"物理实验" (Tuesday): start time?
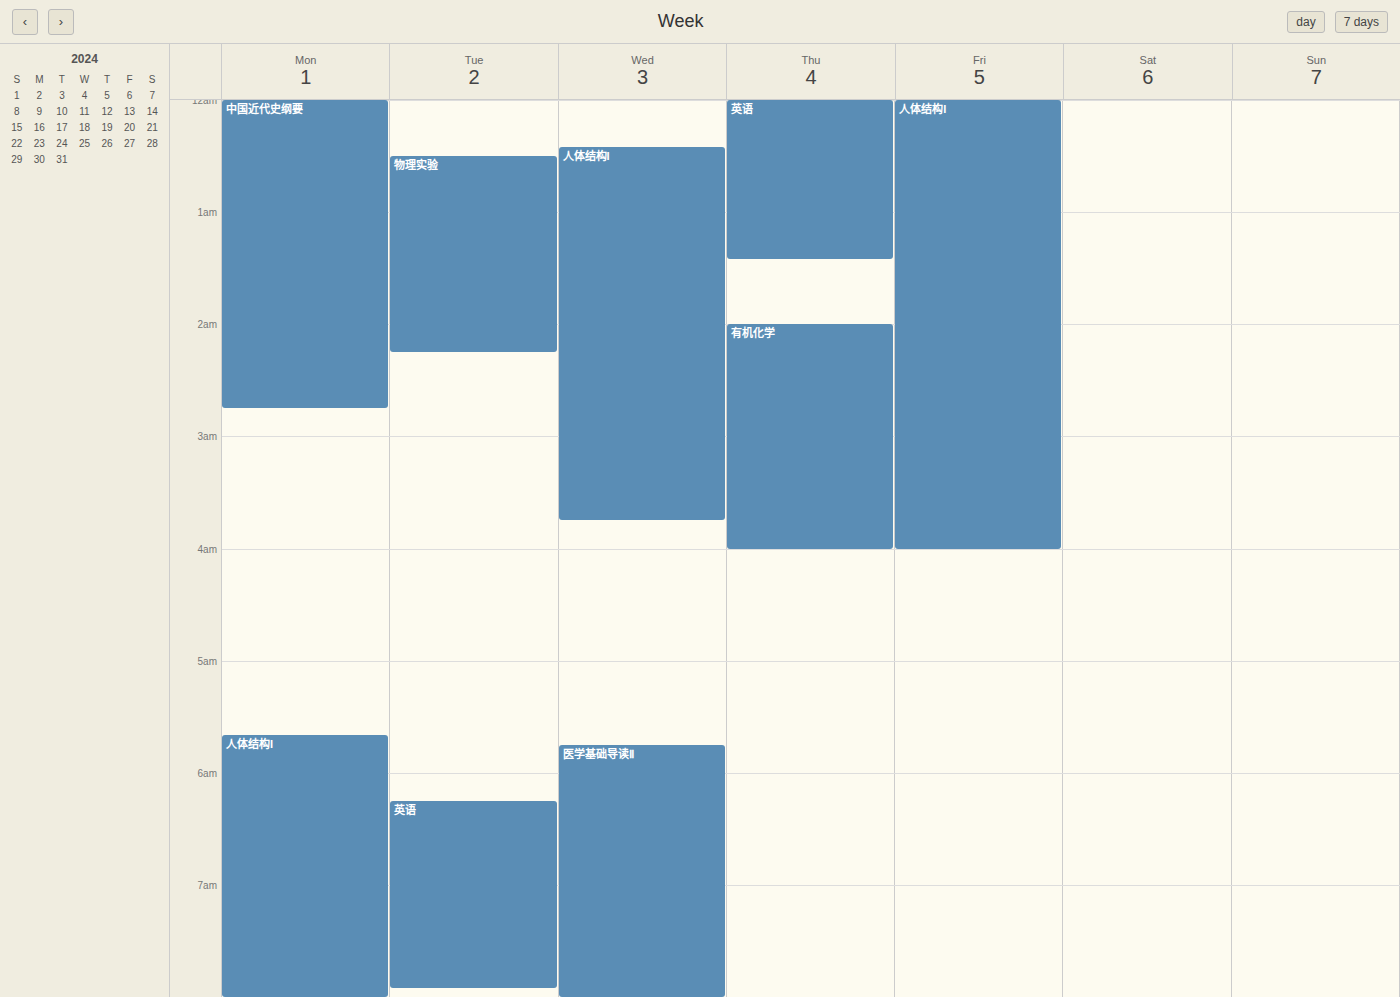
12:30 AM